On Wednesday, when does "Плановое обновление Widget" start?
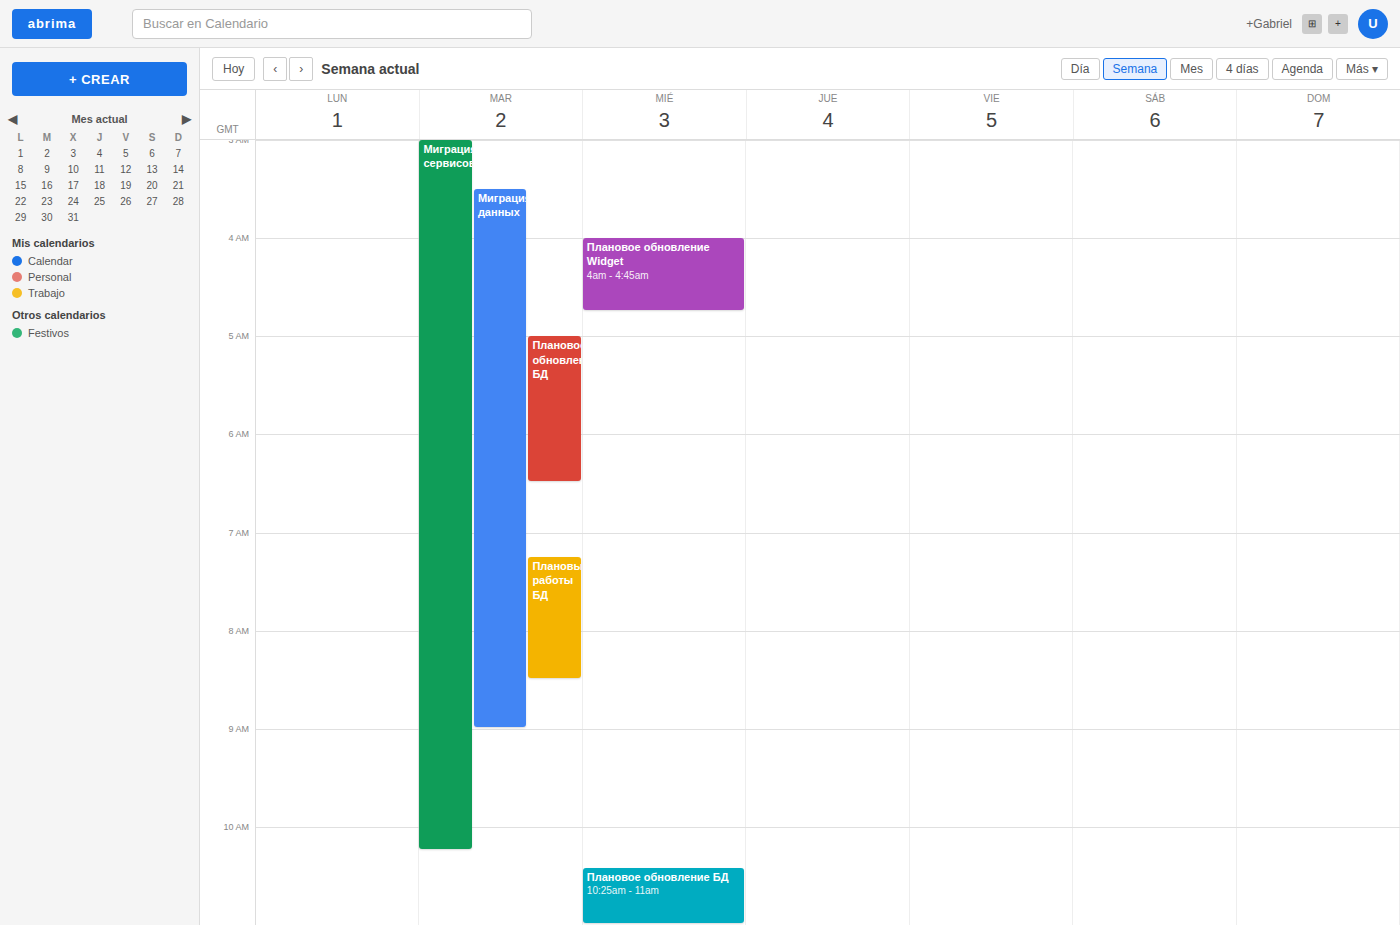
4:00 AM